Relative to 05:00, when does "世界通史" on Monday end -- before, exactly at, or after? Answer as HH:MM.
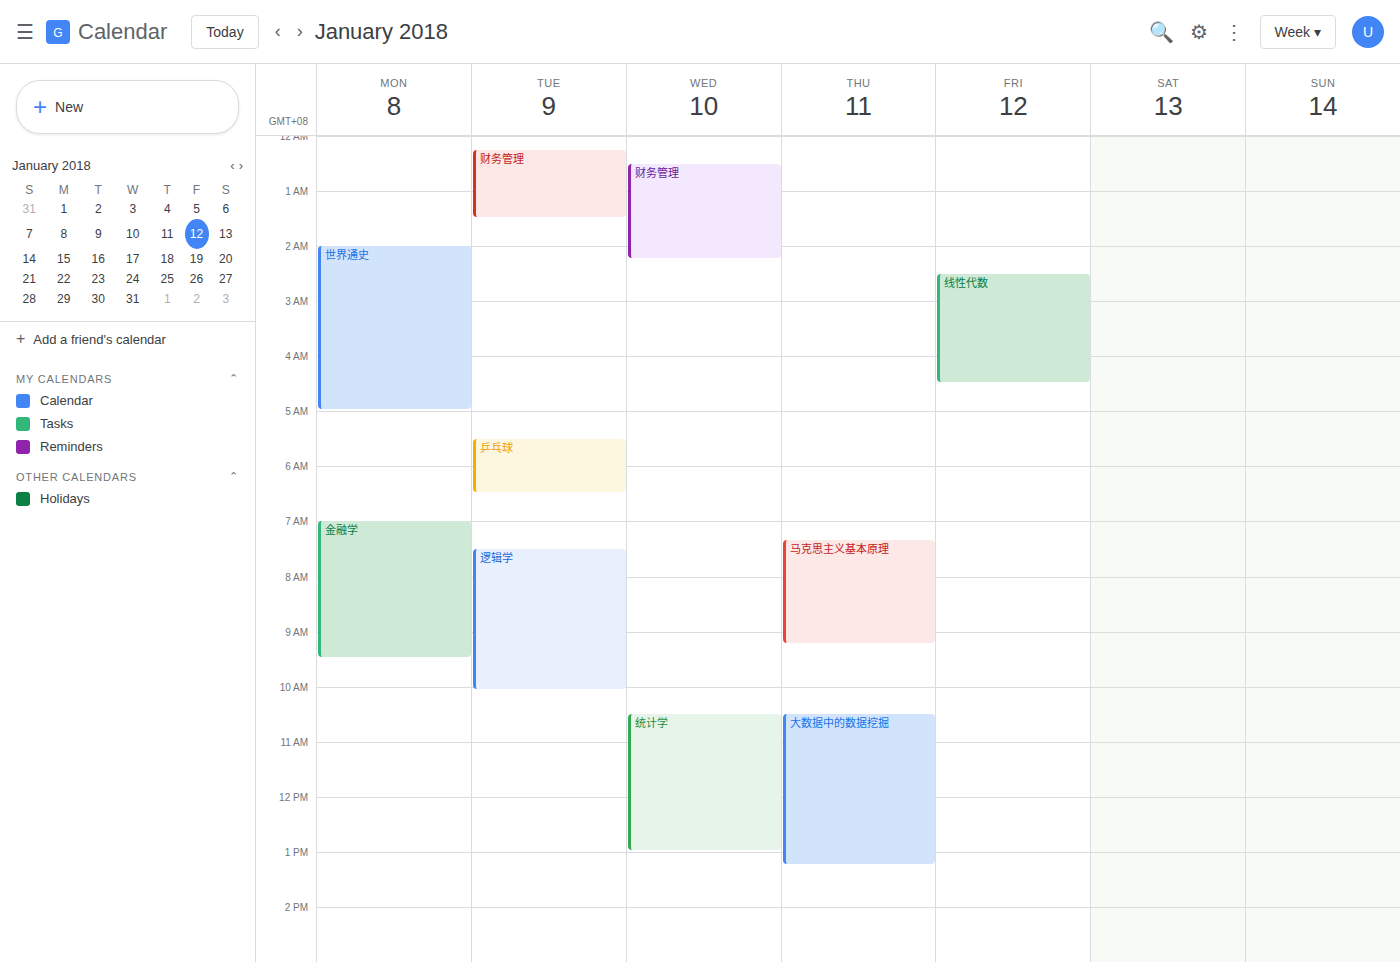
05:00 -- exactly at 05:00, on the 05:00 line.